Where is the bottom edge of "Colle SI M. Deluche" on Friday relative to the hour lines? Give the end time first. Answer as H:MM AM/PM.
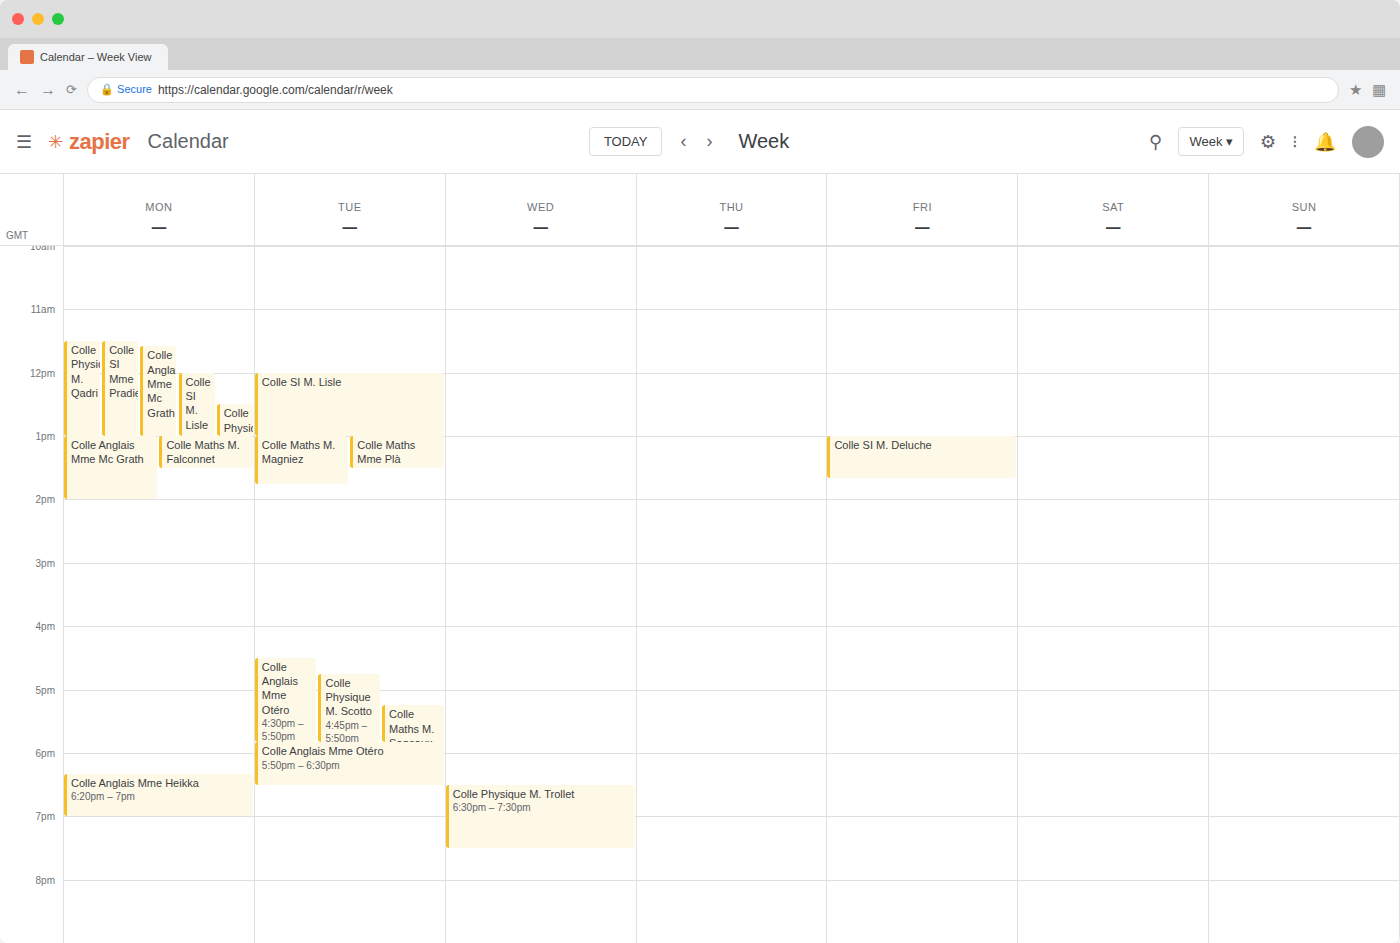
1:40 PM -- neither: 40 minutes below the 1 PM line and 20 minutes above the 2 PM line.